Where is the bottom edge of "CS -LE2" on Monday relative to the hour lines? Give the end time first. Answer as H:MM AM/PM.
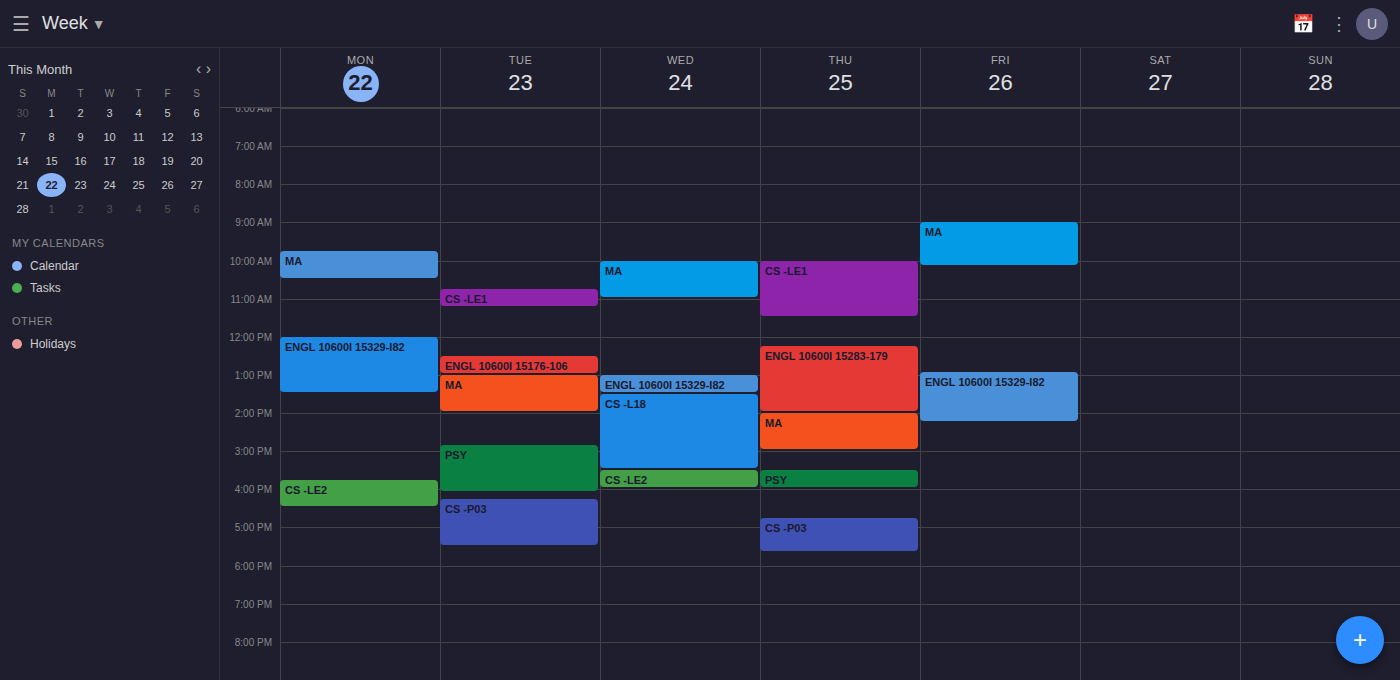
4:30 PM -- halfway between the 4 PM and 5 PM lines.